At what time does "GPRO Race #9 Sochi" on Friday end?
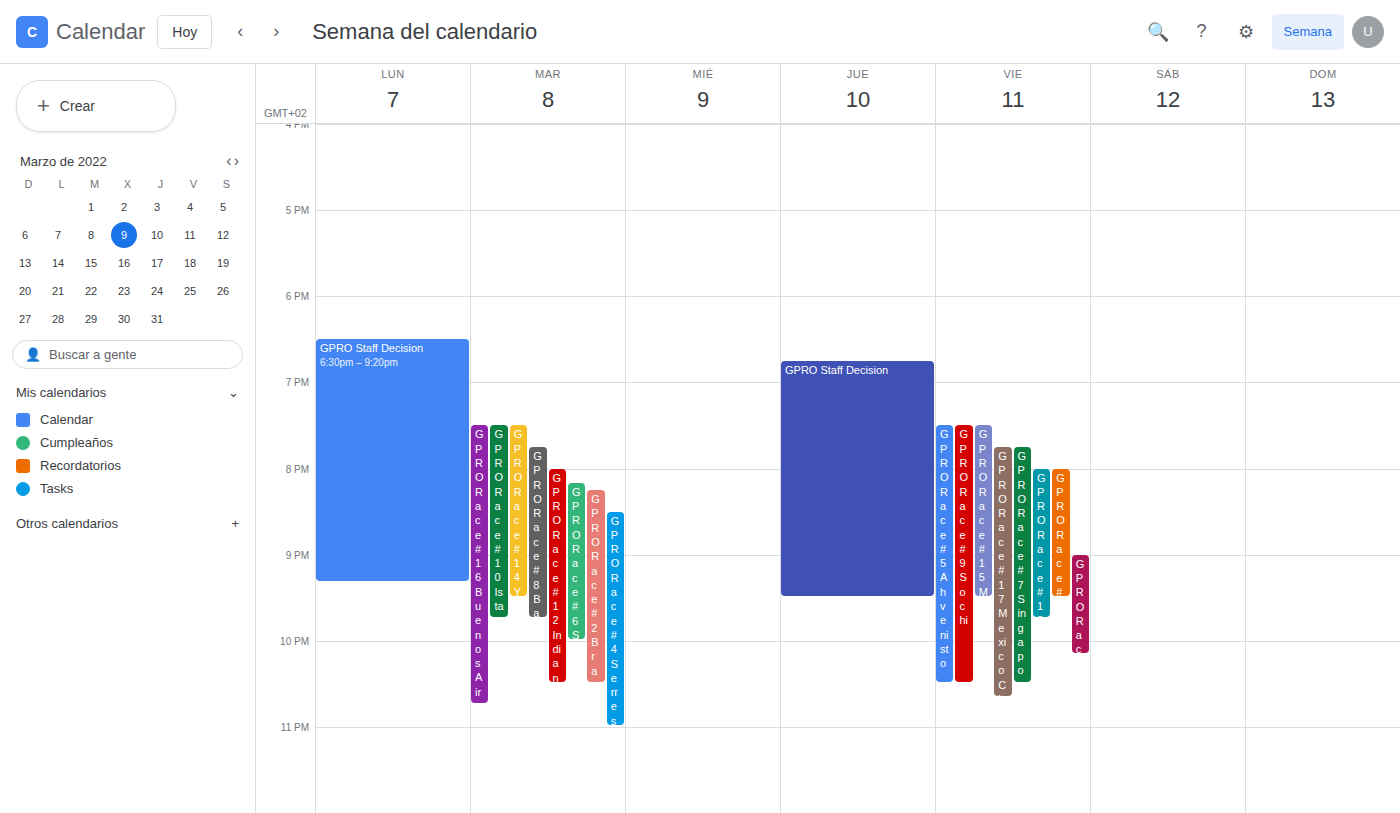
22:30